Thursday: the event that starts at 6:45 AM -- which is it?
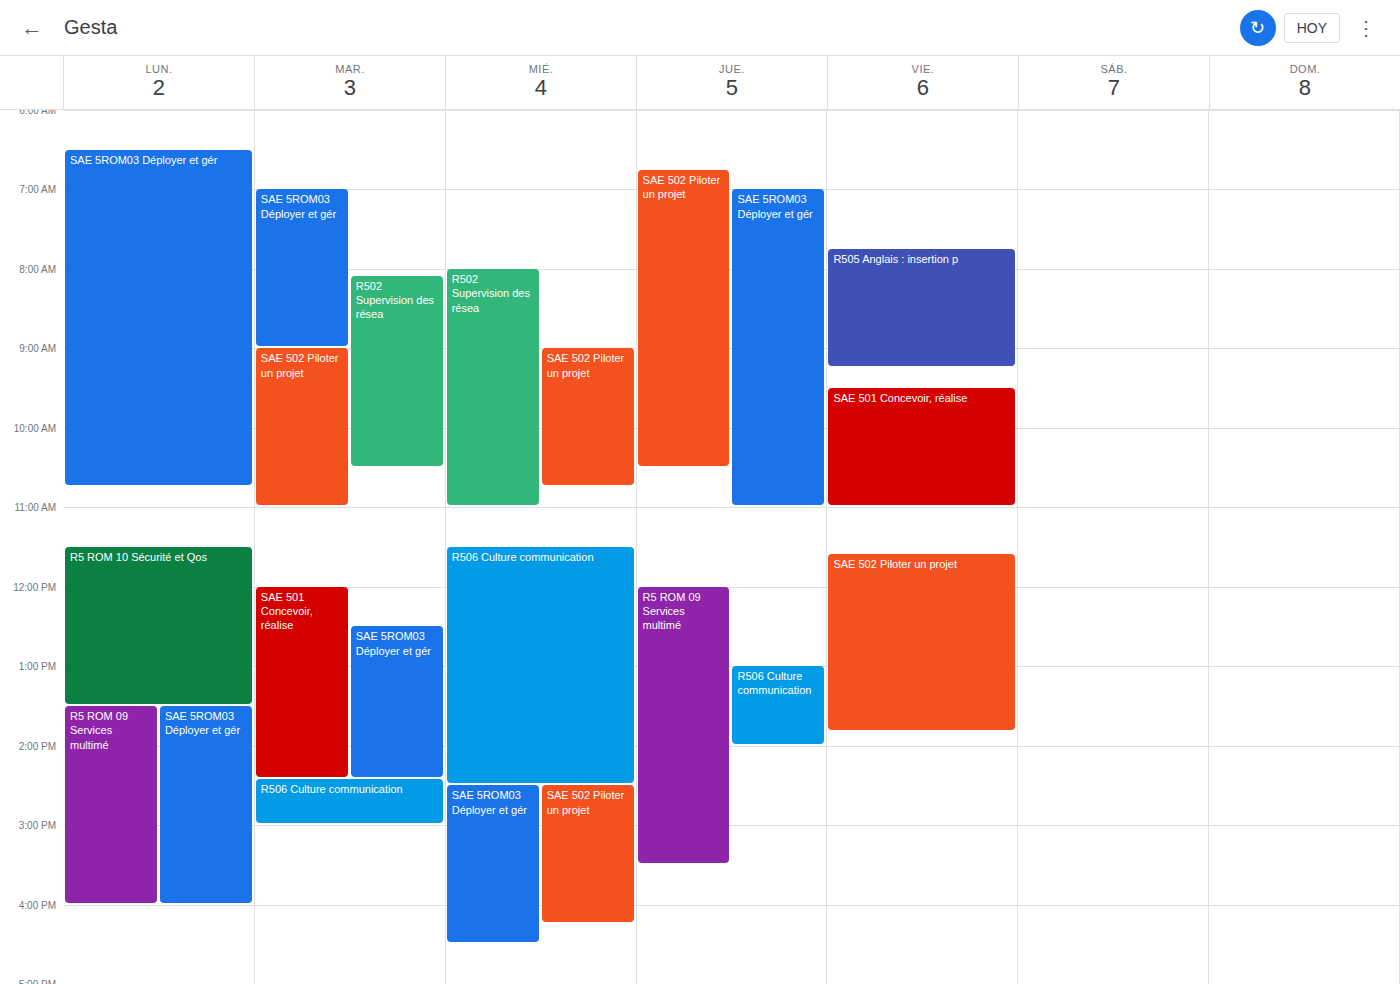
"SAE 502 Piloter un projet"